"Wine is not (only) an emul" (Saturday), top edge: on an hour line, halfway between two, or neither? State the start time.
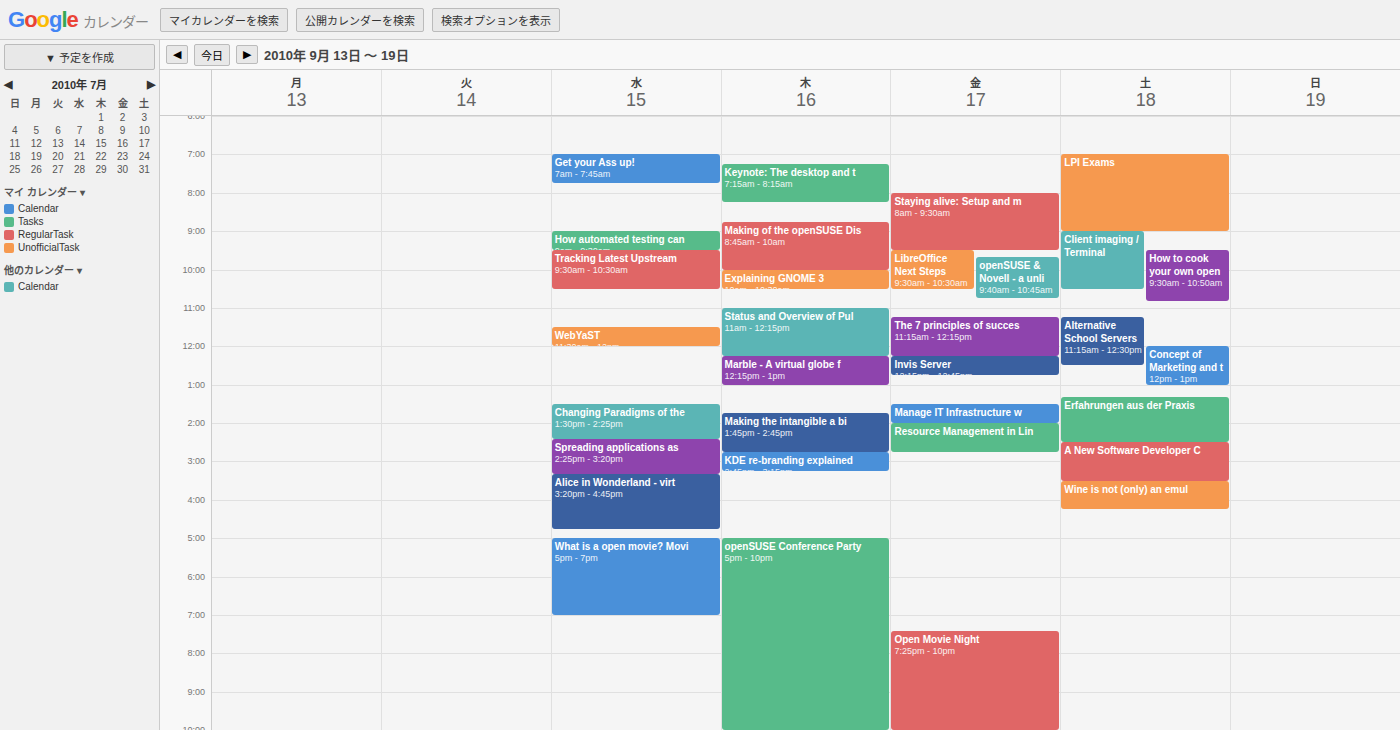
3:30 PM -- halfway between the 3 PM and 4 PM lines.